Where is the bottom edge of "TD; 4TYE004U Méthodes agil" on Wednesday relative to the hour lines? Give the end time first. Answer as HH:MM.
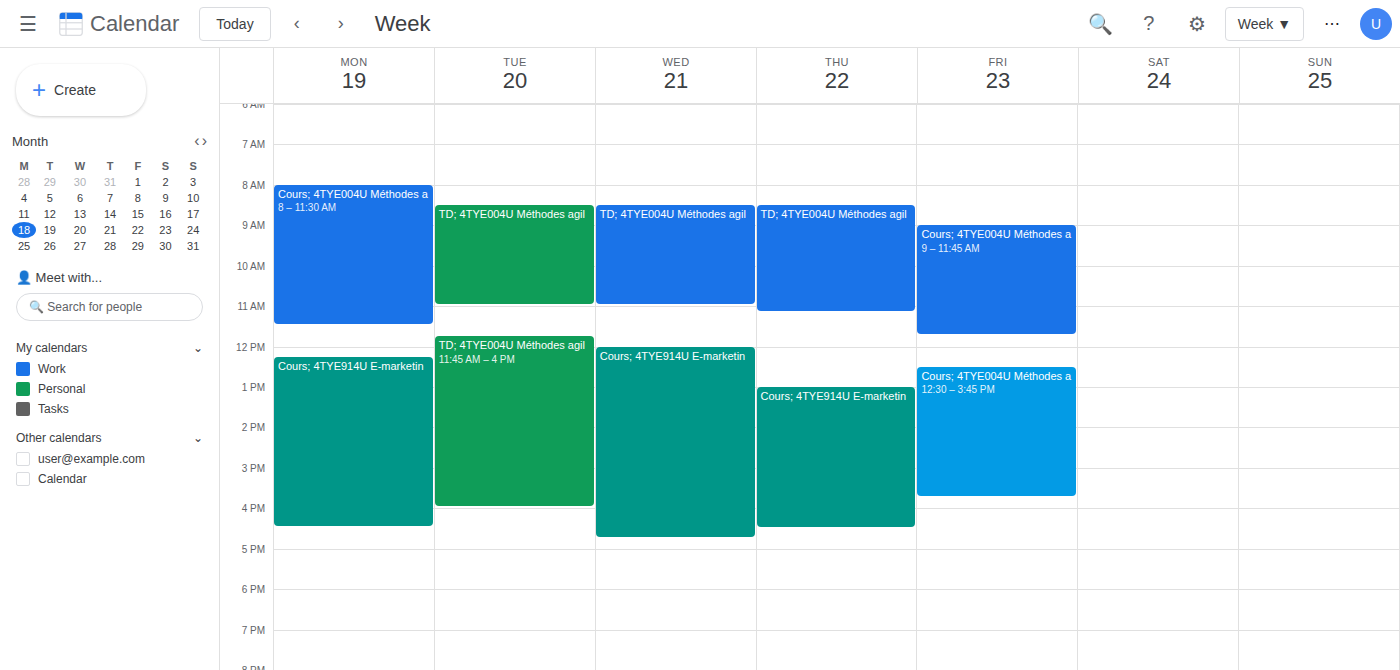
11:00 -- exactly on the 11:00 line.